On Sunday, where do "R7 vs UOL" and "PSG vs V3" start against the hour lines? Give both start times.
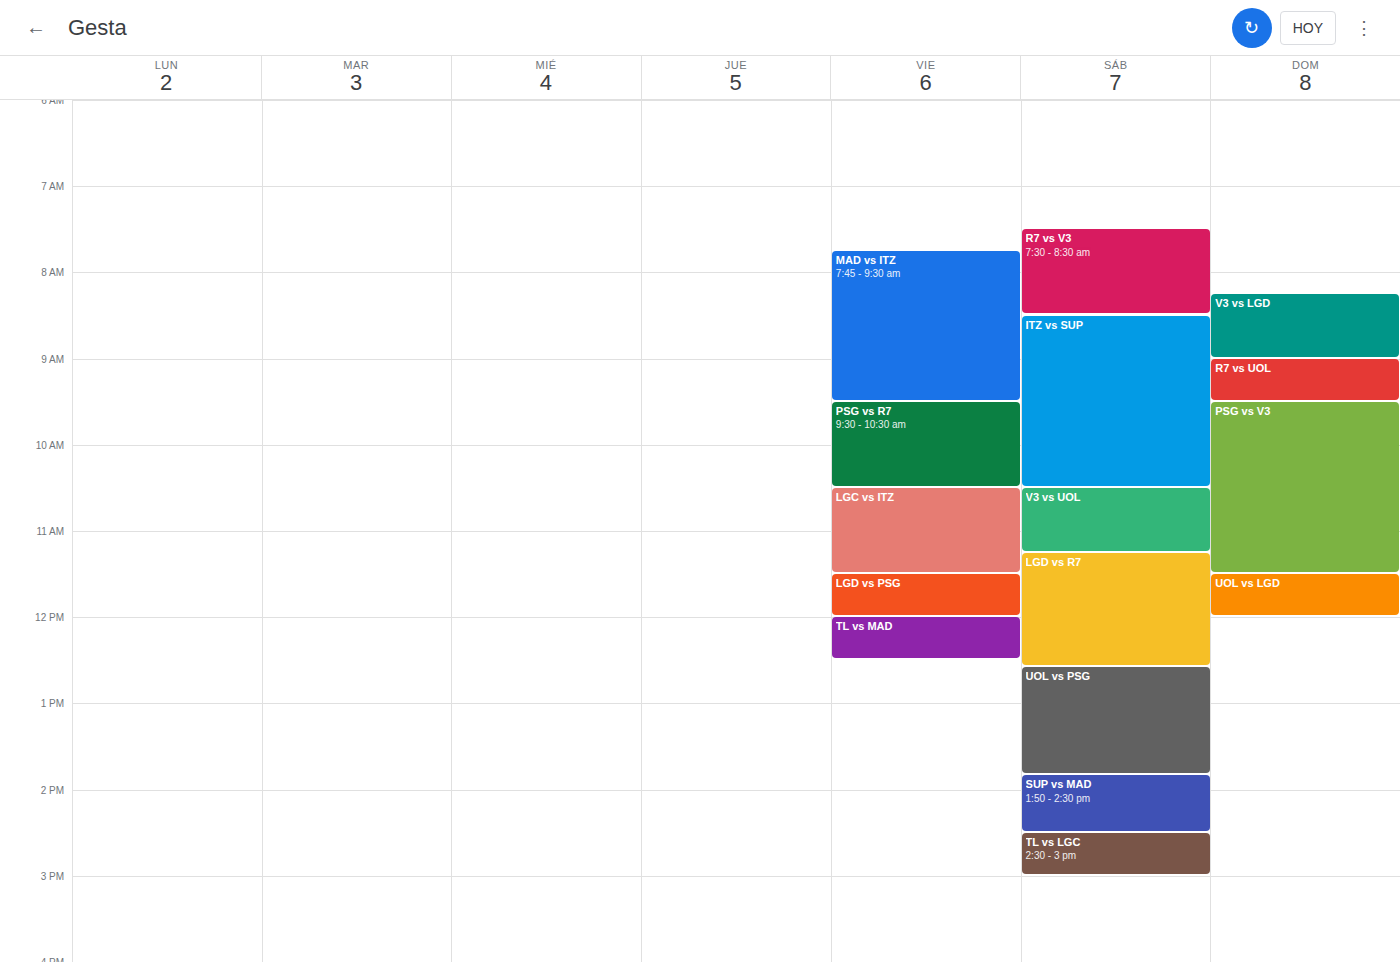
"R7 vs UOL": 9:00 AM, exactly on the 9 AM line. "PSG vs V3": 9:30 AM, halfway between the 9 AM and 10 AM lines.